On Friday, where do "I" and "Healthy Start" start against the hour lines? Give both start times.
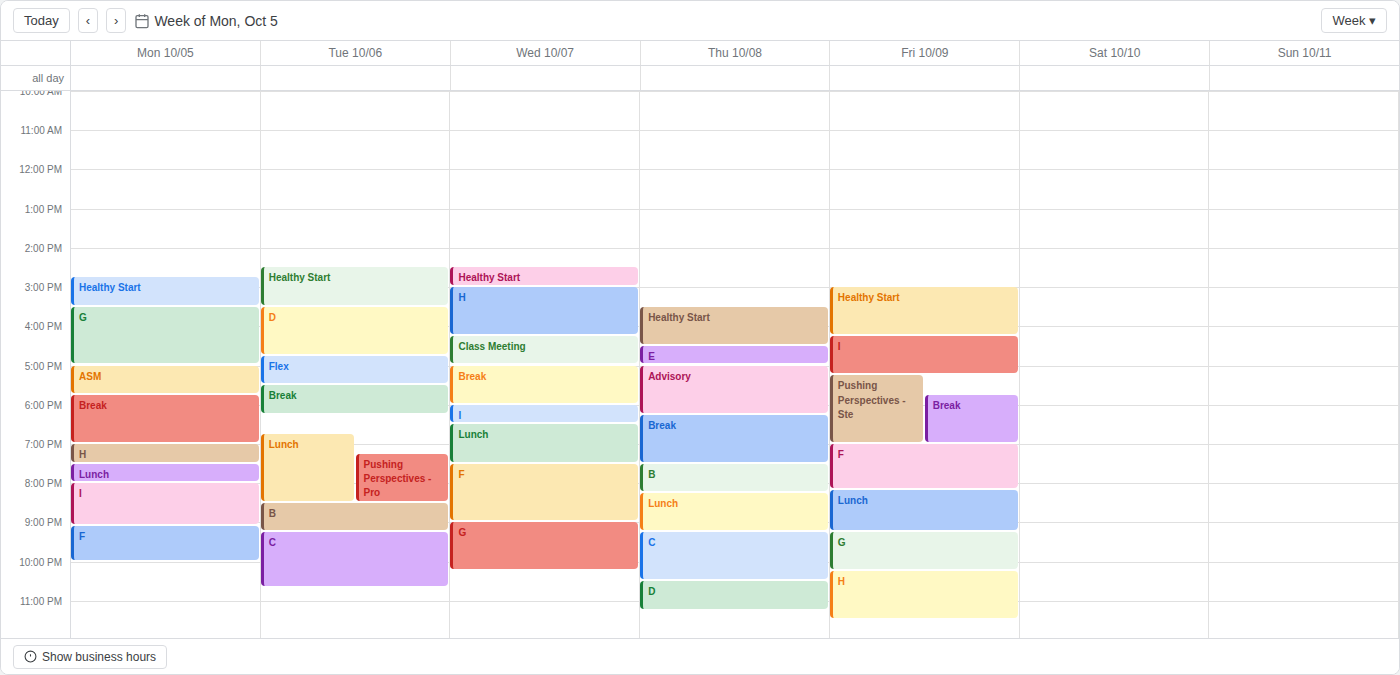
"I": 4:15 PM, neither: a quarter of the way from the 4 PM line to the 5 PM line. "Healthy Start": 3:00 PM, exactly on the 3 PM line.